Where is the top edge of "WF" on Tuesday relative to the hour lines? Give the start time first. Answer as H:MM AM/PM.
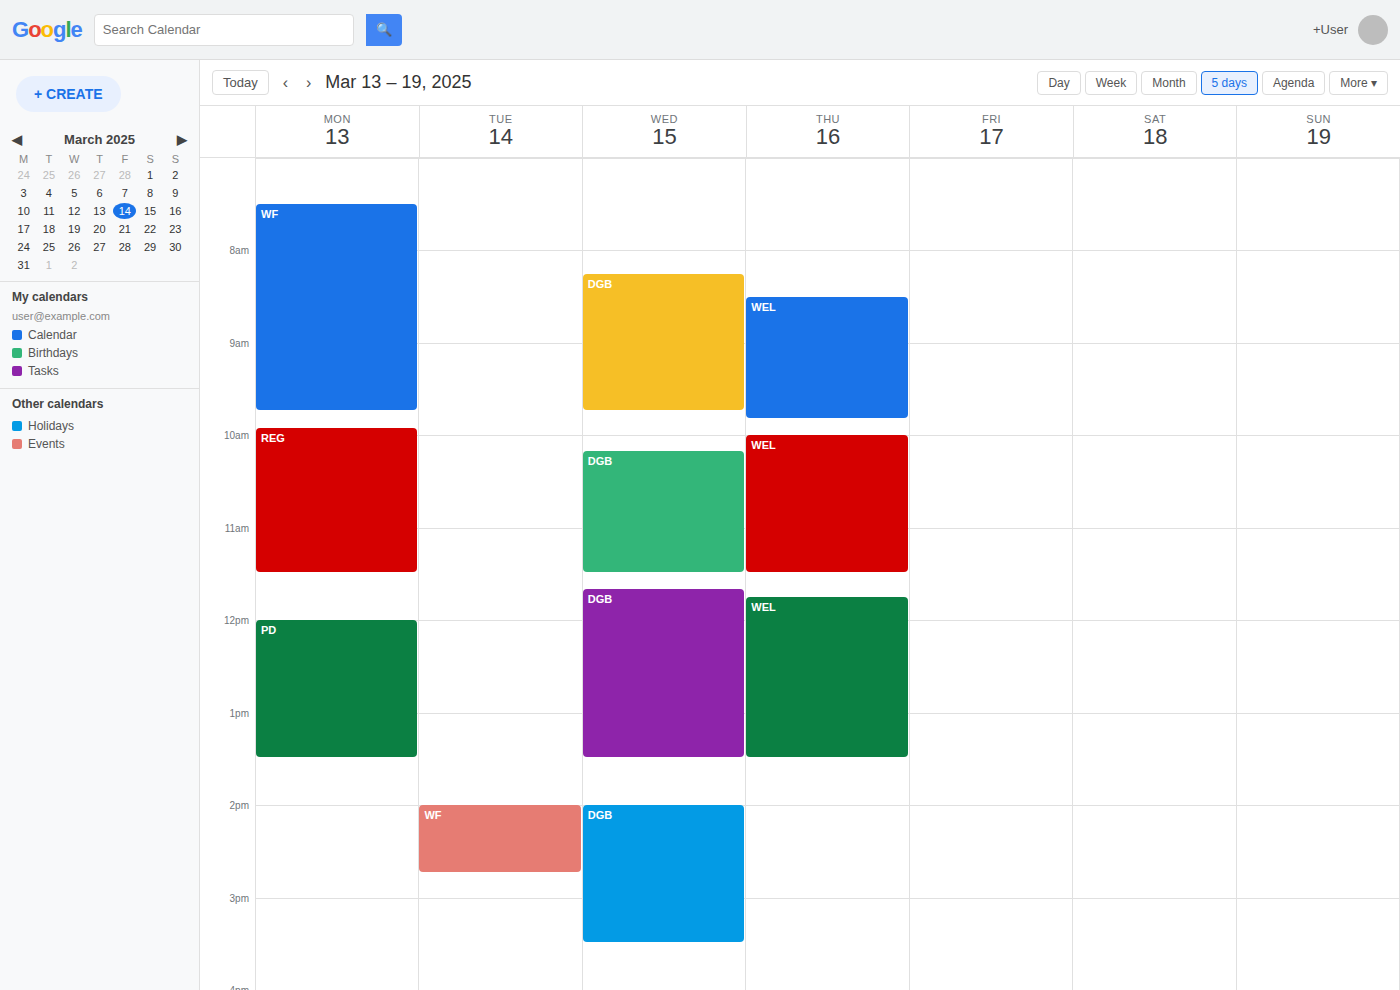
2:00 PM -- exactly on the 2 PM line.